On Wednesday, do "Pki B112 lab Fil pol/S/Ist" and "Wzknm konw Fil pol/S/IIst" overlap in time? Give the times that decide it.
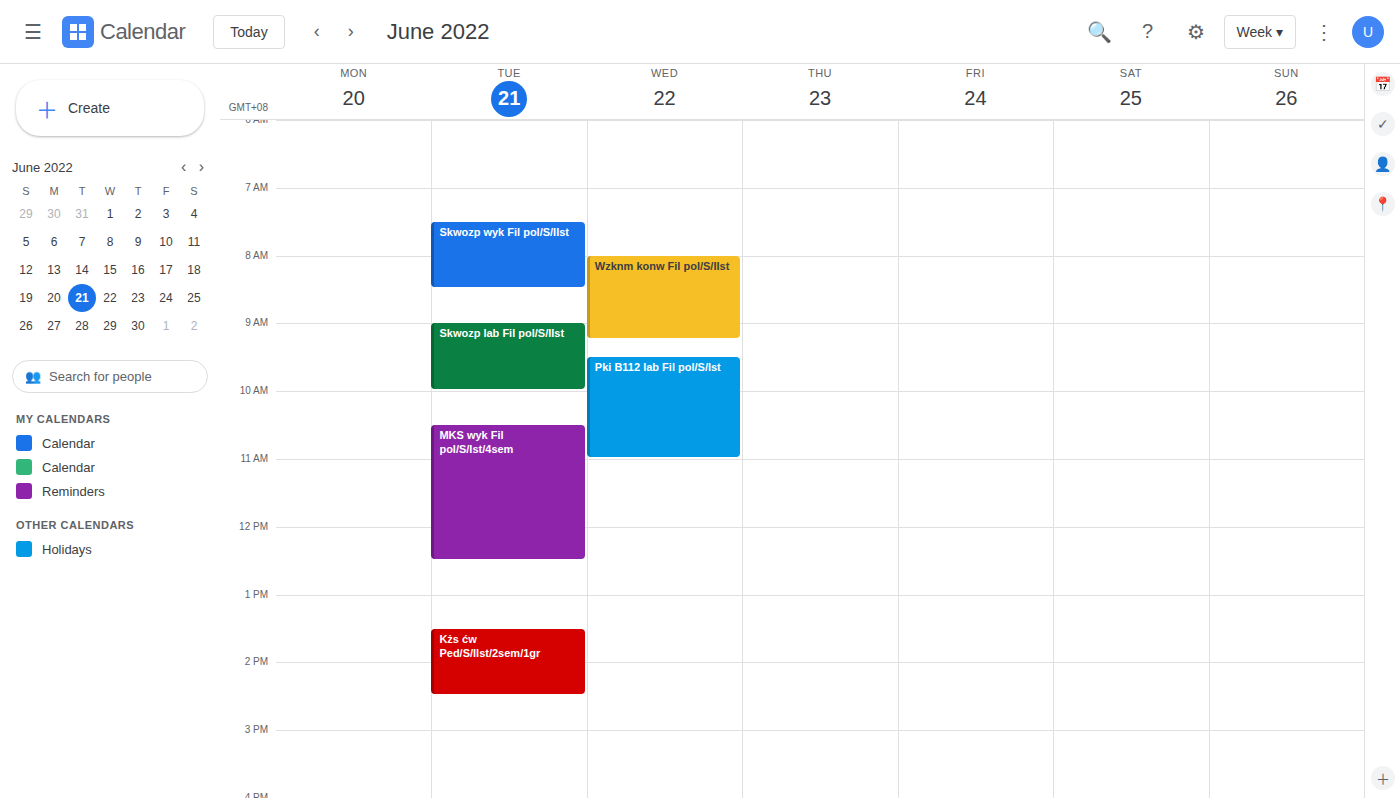
"Wzknm konw Fil pol/S/IIst" ends at 9:15 AM and "Pki B112 lab Fil pol/S/Ist" starts at 9:30 AM -- no overlap.